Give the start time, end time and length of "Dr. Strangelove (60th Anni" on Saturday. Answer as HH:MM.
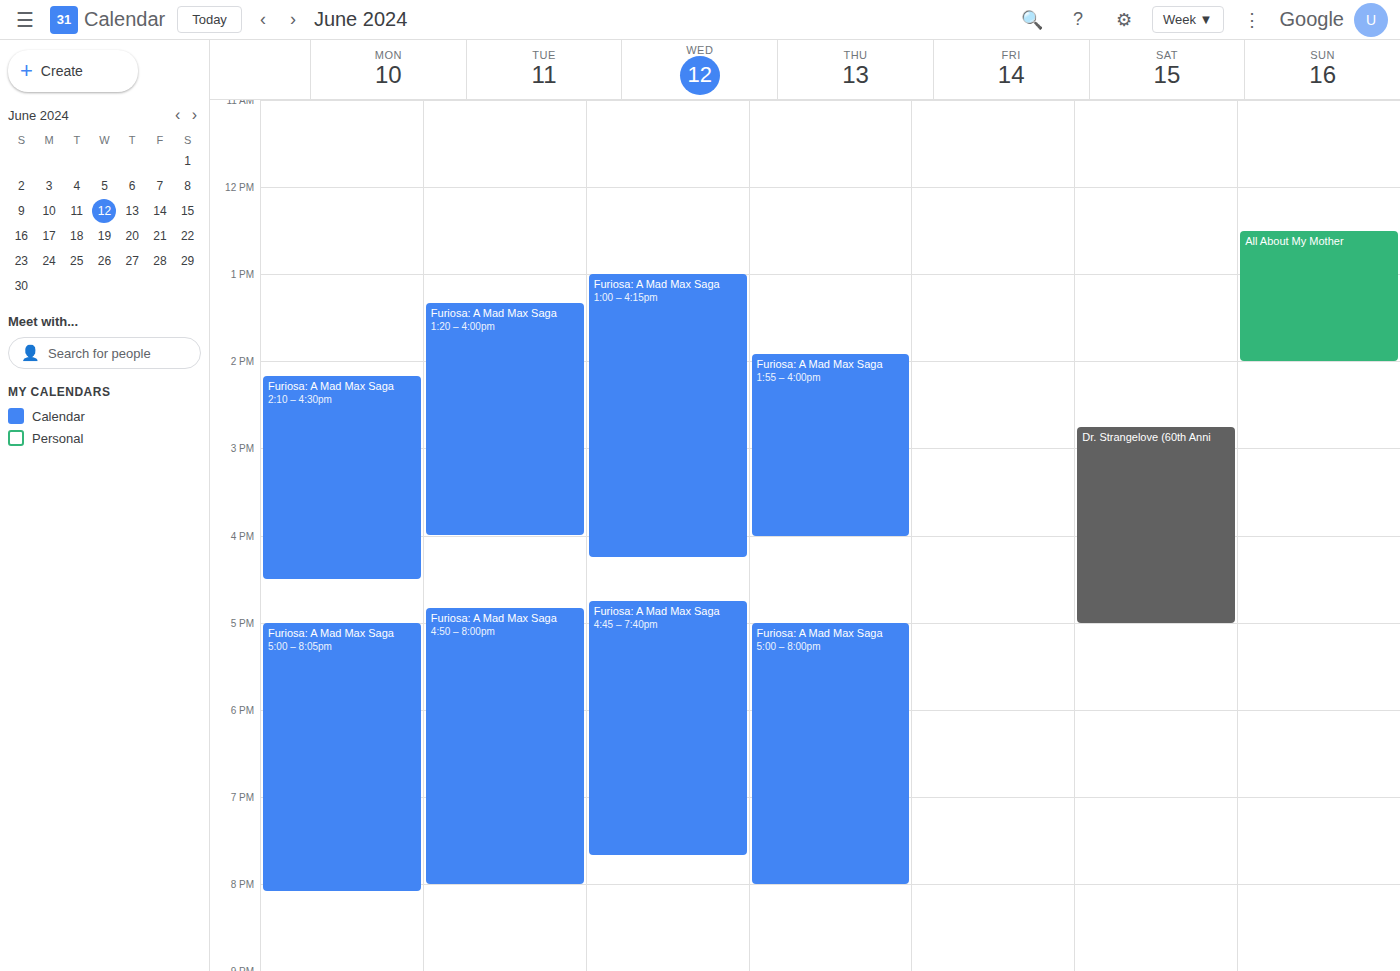
14:45 to 17:00, 2 hours 15 minutes